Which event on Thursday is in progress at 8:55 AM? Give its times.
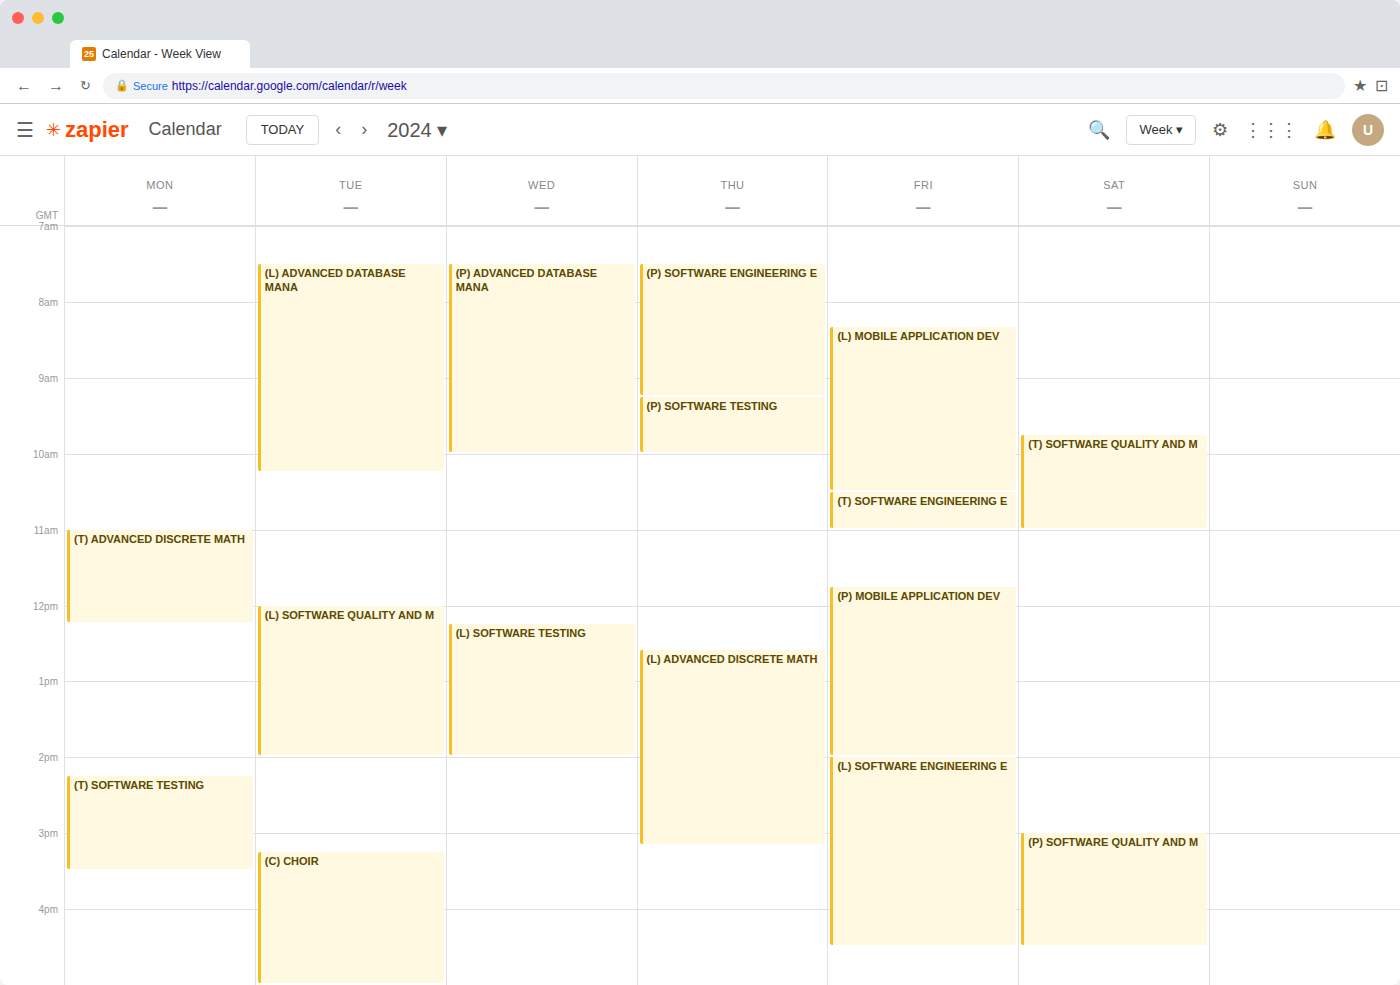
"(P) SOFTWARE ENGINEERING E", 7:30 AM to 9:15 AM